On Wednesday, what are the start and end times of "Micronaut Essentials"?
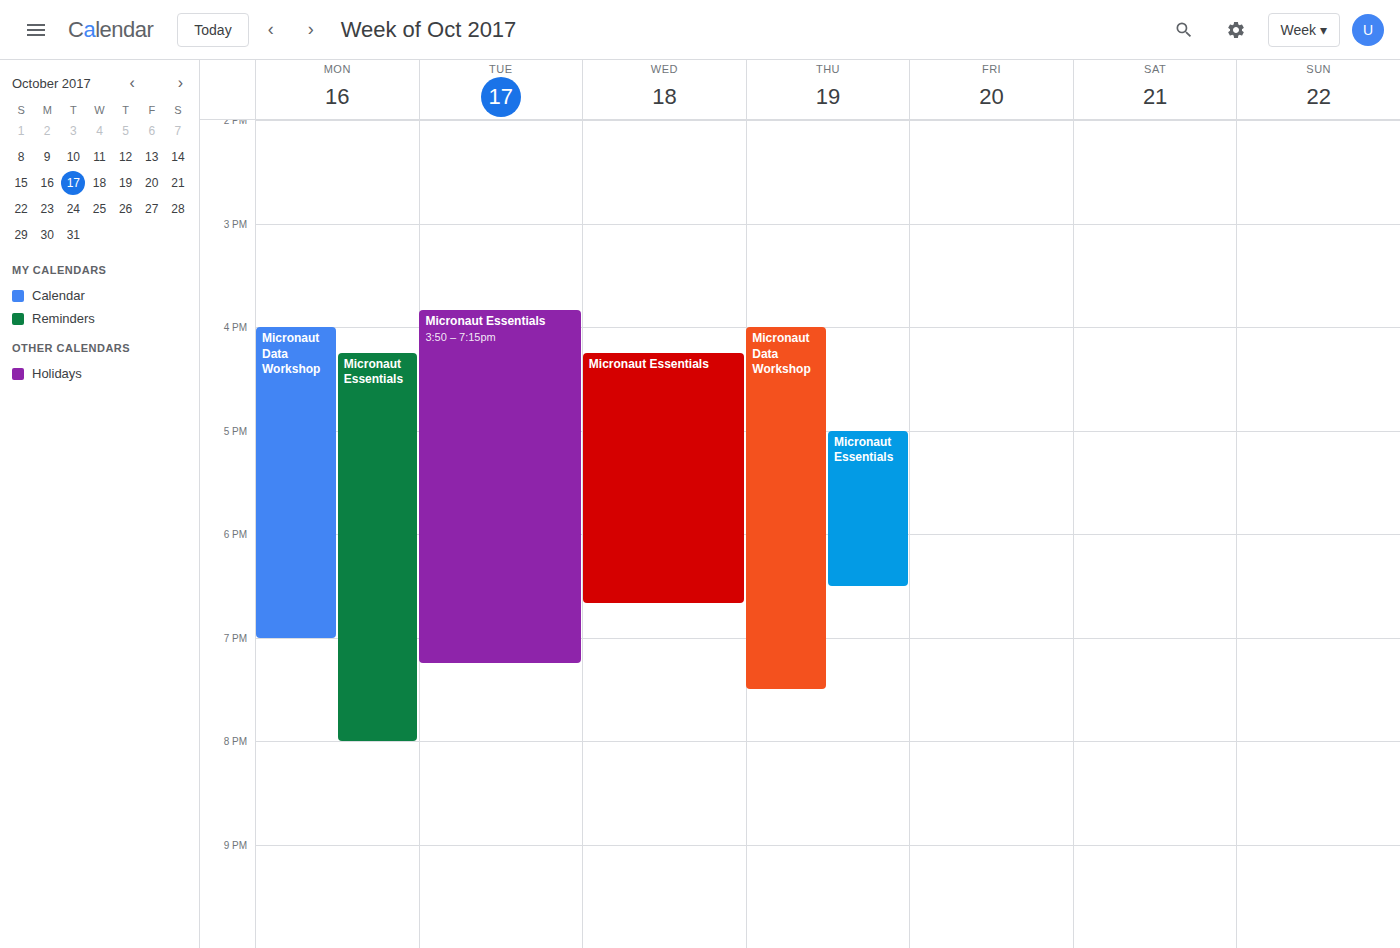
4:15 PM to 6:40 PM